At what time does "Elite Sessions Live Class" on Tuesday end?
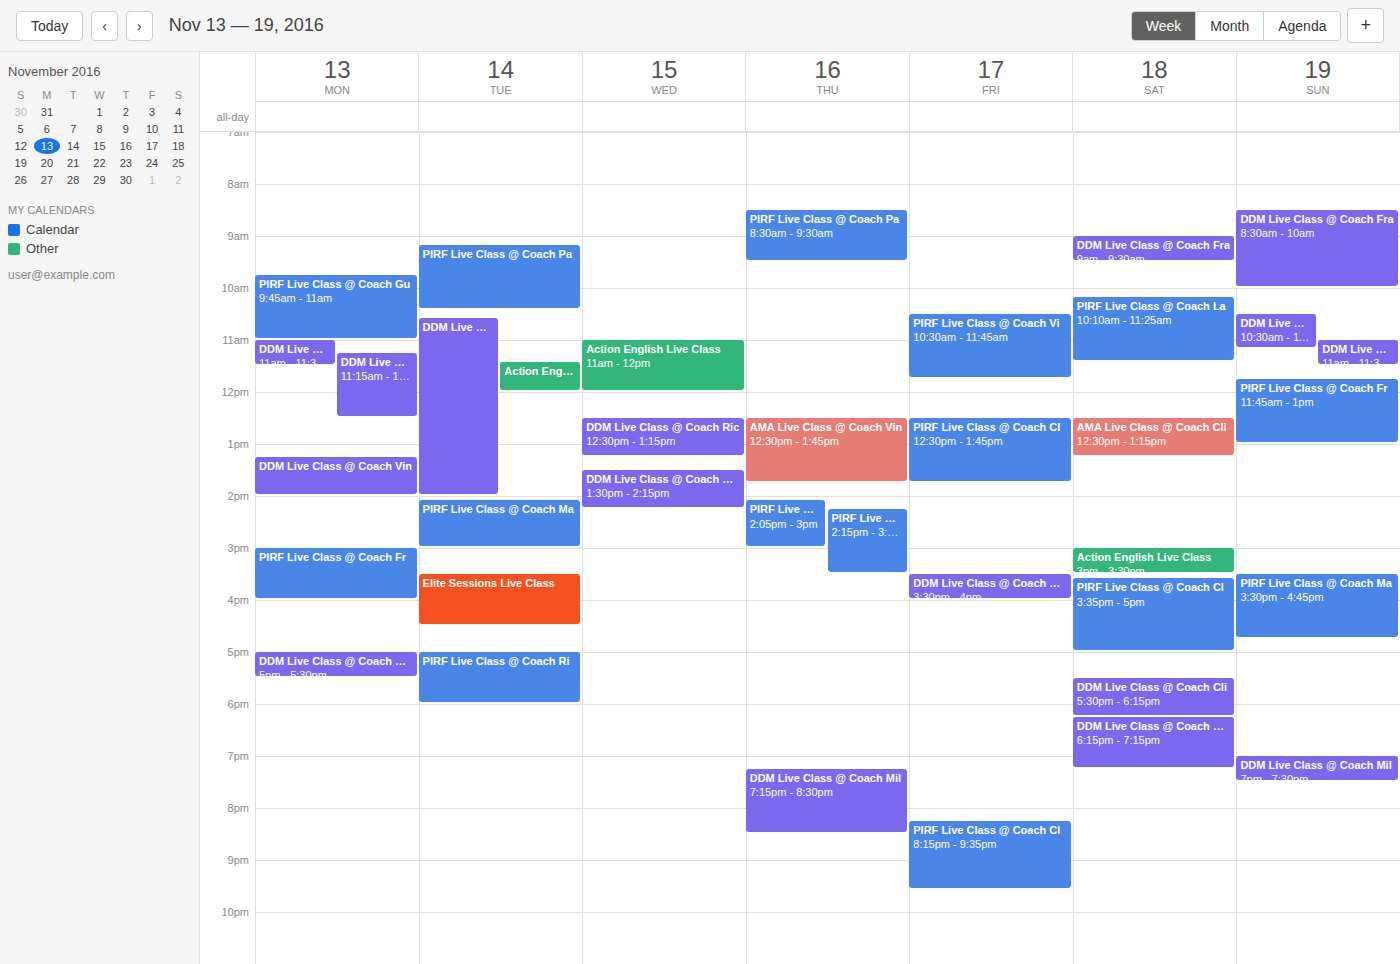
4:30 PM